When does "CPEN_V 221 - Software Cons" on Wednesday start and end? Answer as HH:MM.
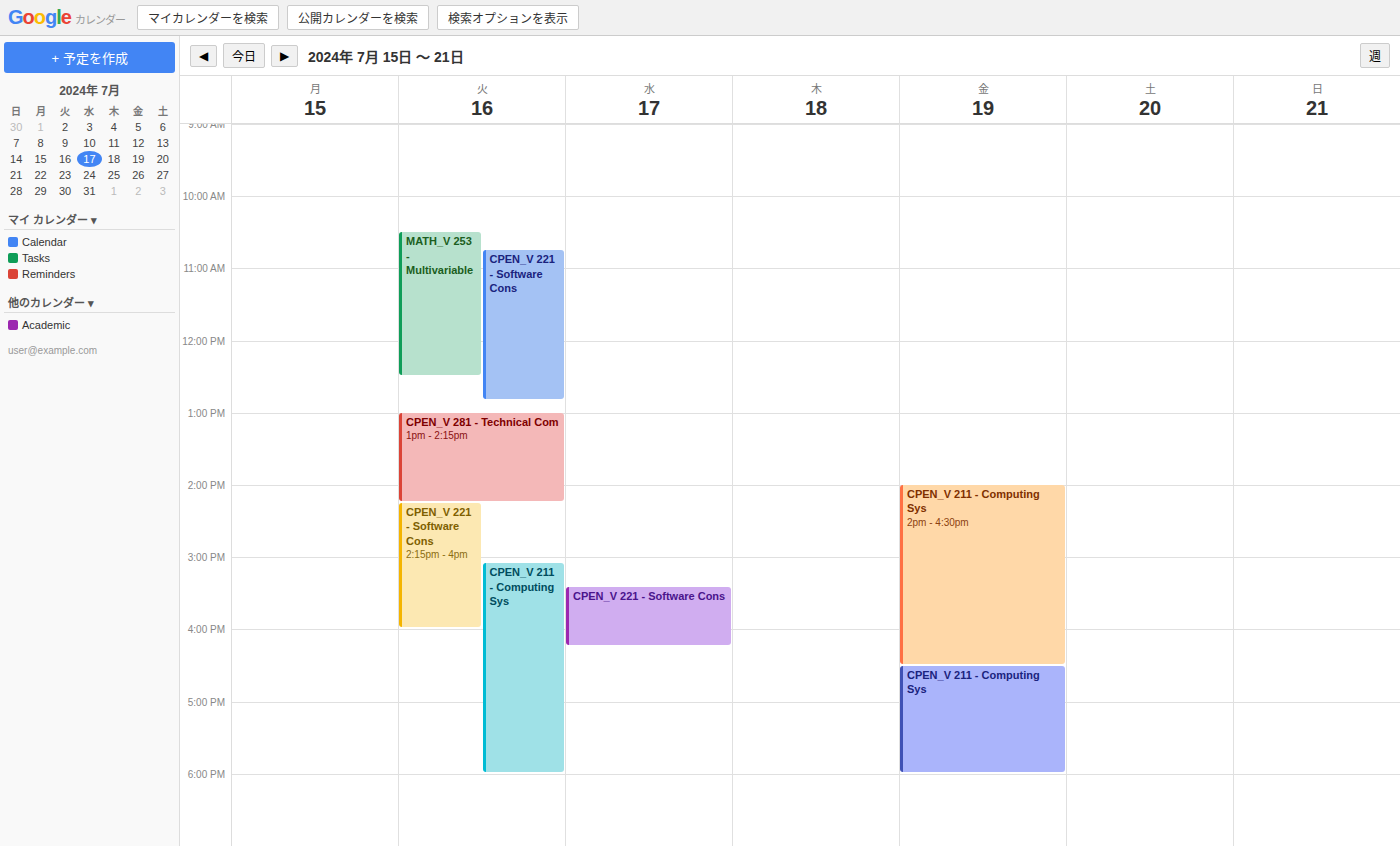
15:25 to 16:15